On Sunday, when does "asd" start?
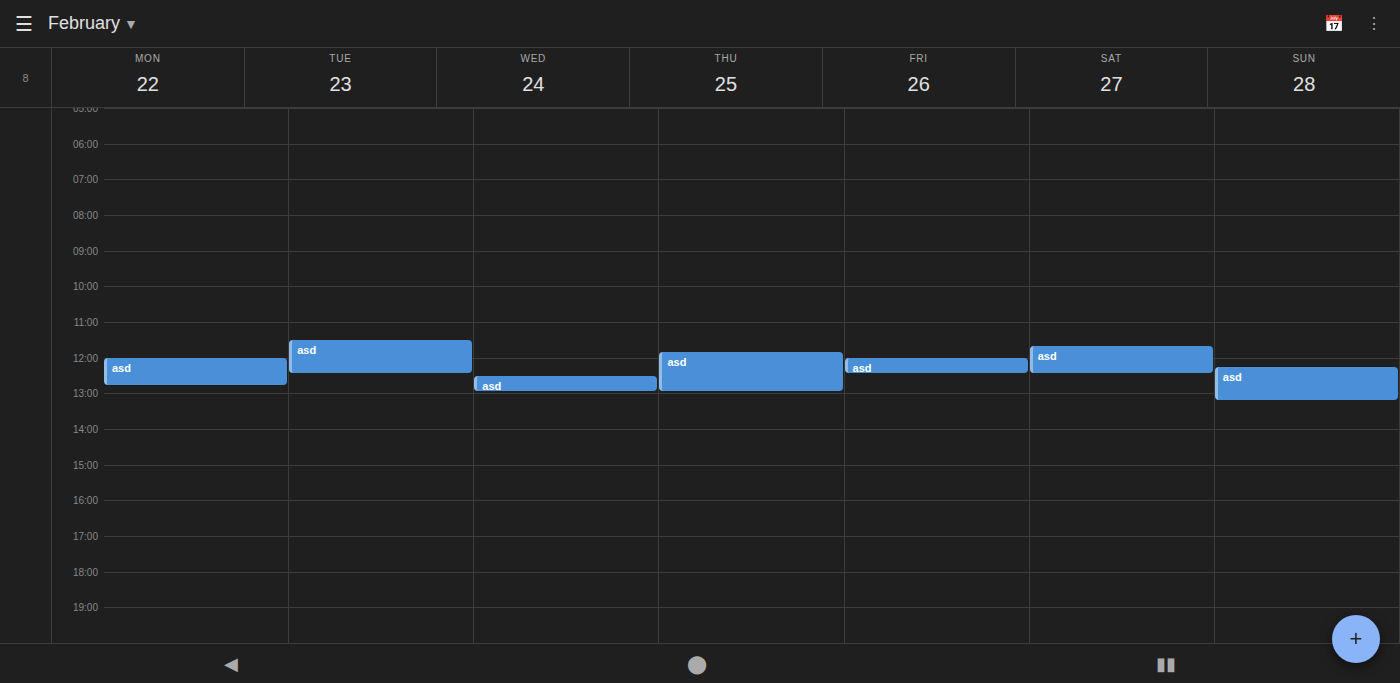
12:15 PM